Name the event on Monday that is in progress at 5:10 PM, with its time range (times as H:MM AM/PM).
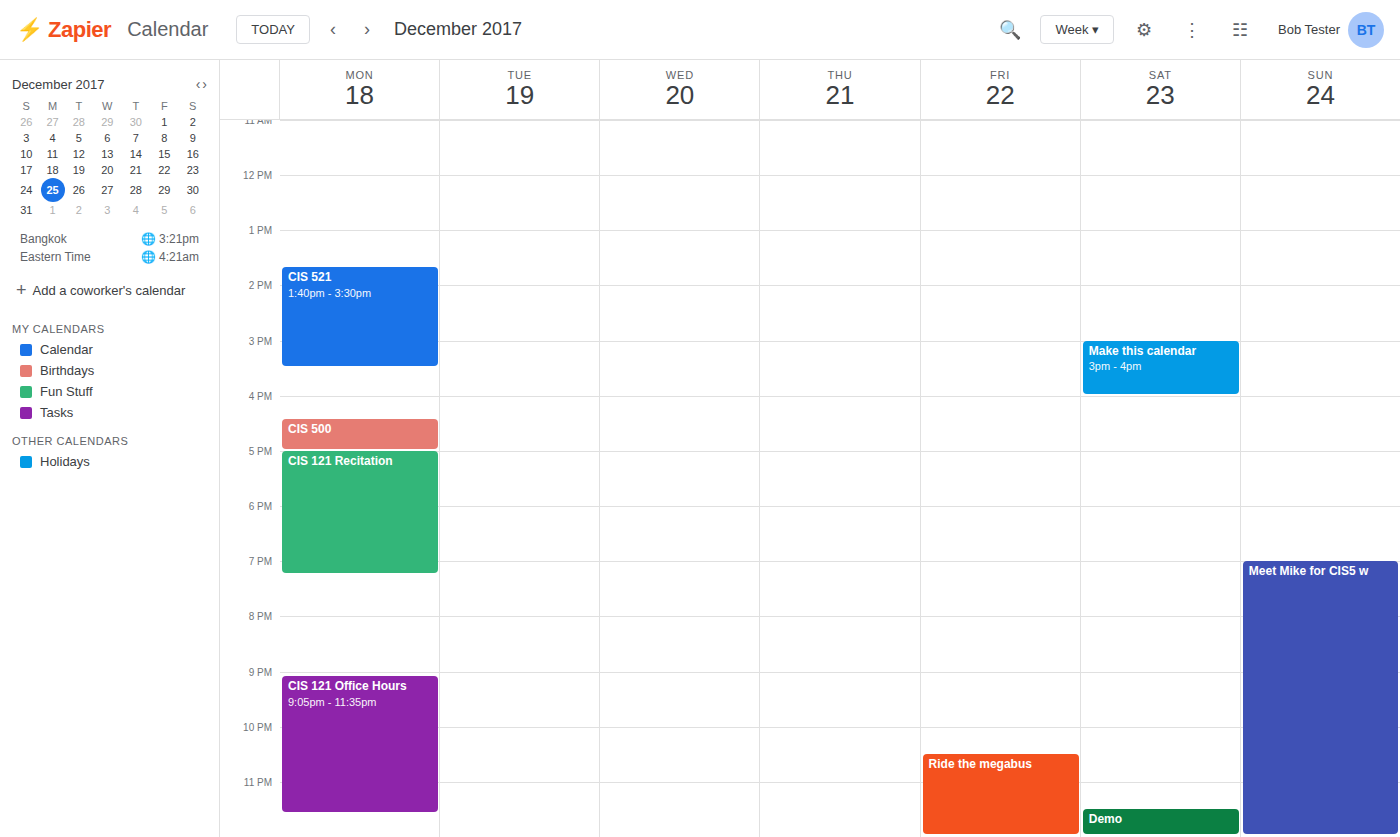
"CIS 121 Recitation", 5:00 PM to 7:15 PM